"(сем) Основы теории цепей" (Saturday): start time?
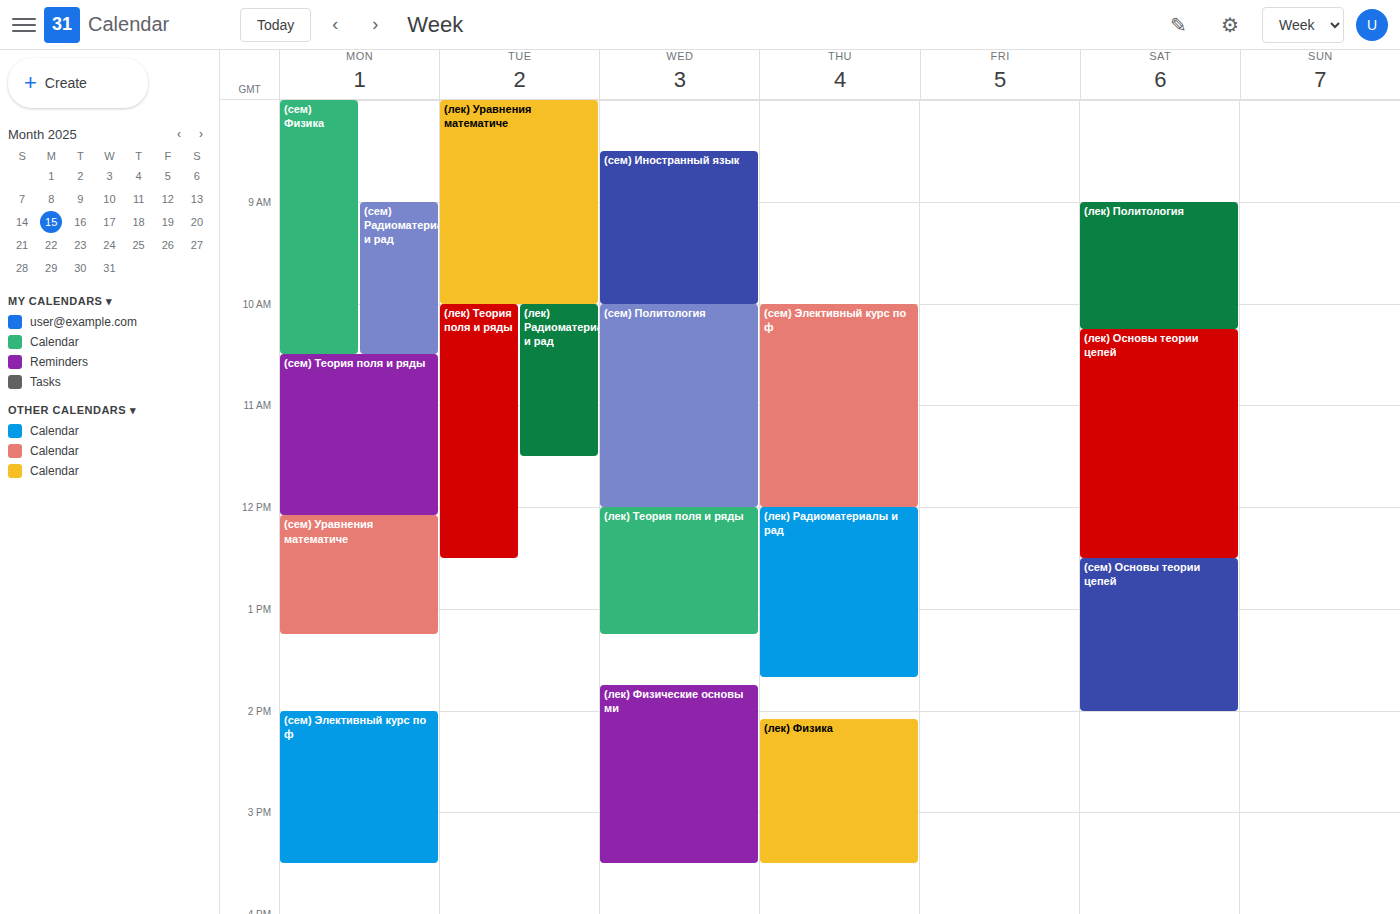
12:30 PM